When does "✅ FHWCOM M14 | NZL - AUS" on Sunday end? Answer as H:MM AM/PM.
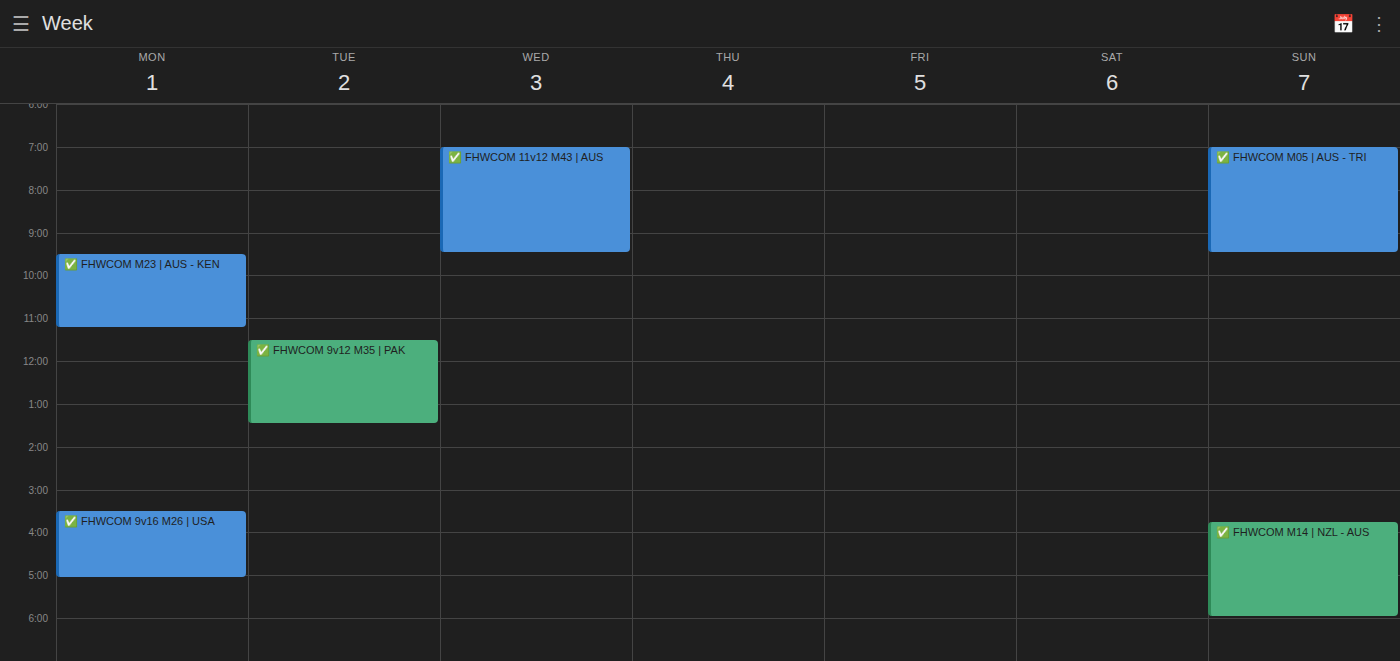
6:00 PM